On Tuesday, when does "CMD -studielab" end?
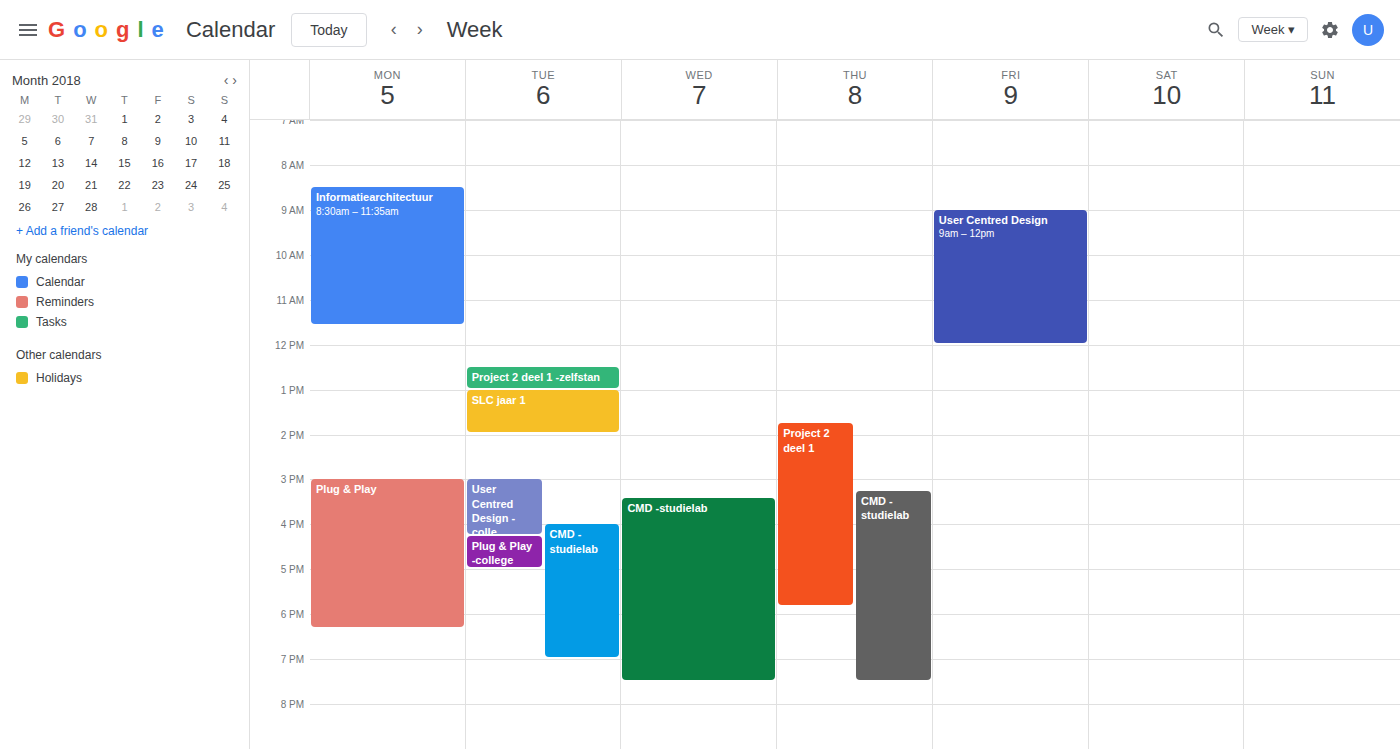
19:00